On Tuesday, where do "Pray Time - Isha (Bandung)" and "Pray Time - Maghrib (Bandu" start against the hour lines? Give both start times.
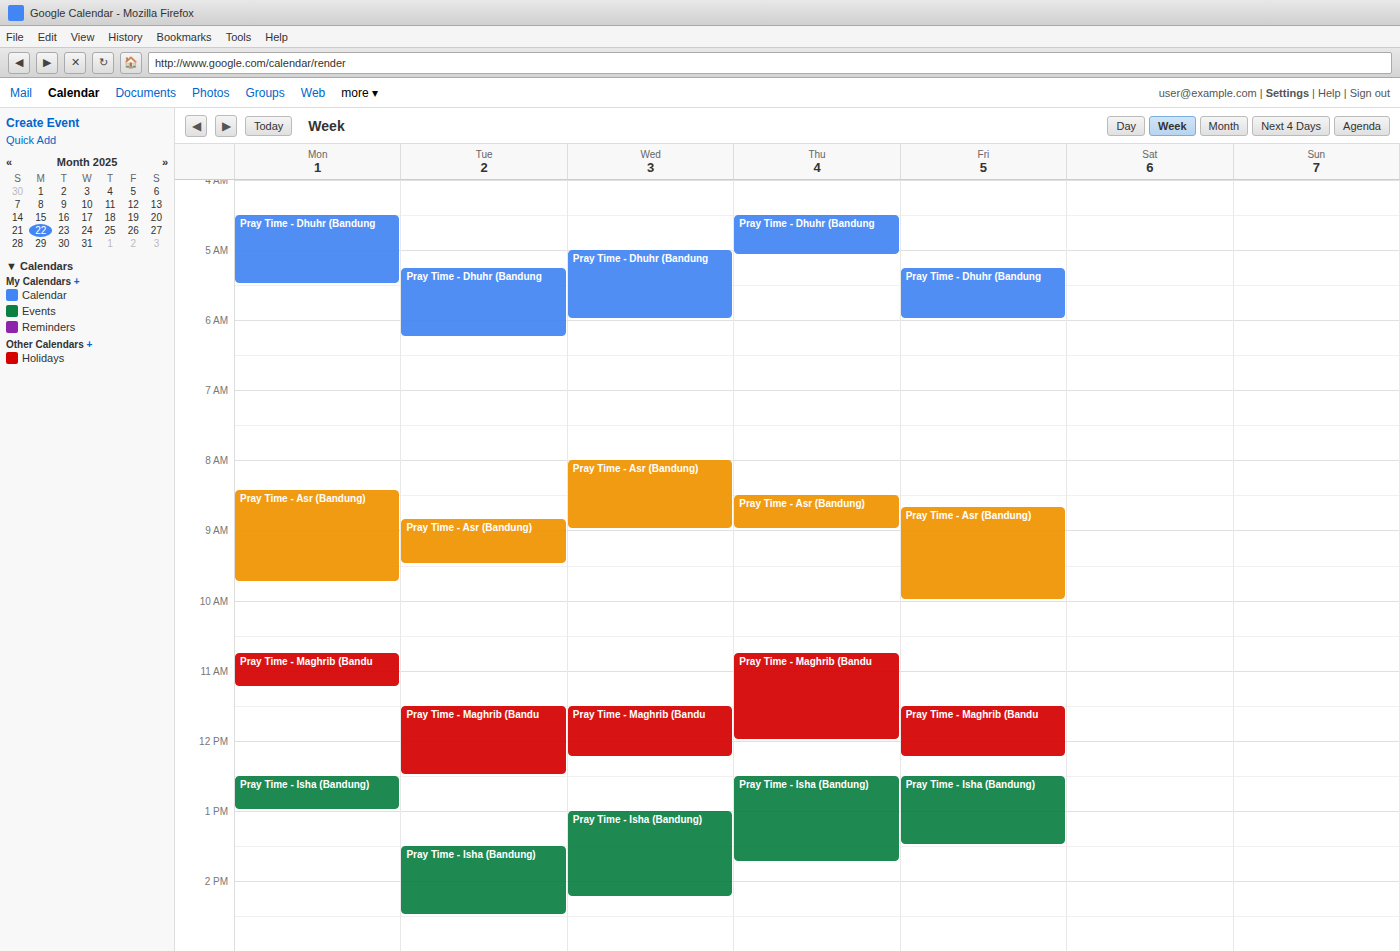
"Pray Time - Isha (Bandung)": 1:30 PM, halfway between the 1 PM and 2 PM lines. "Pray Time - Maghrib (Bandu": 11:30 AM, halfway between the 11 AM and 12 PM lines.